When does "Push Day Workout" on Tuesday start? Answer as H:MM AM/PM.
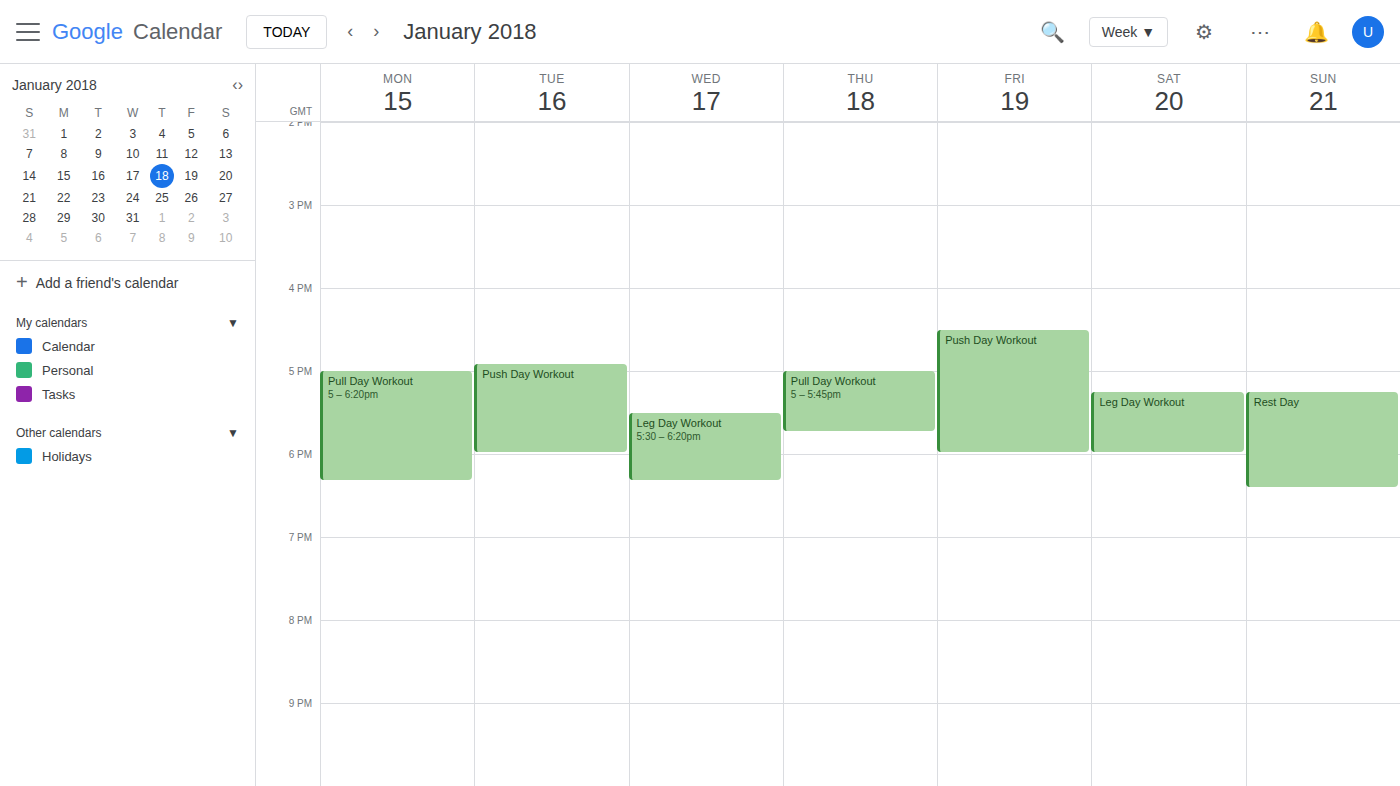
4:55 PM